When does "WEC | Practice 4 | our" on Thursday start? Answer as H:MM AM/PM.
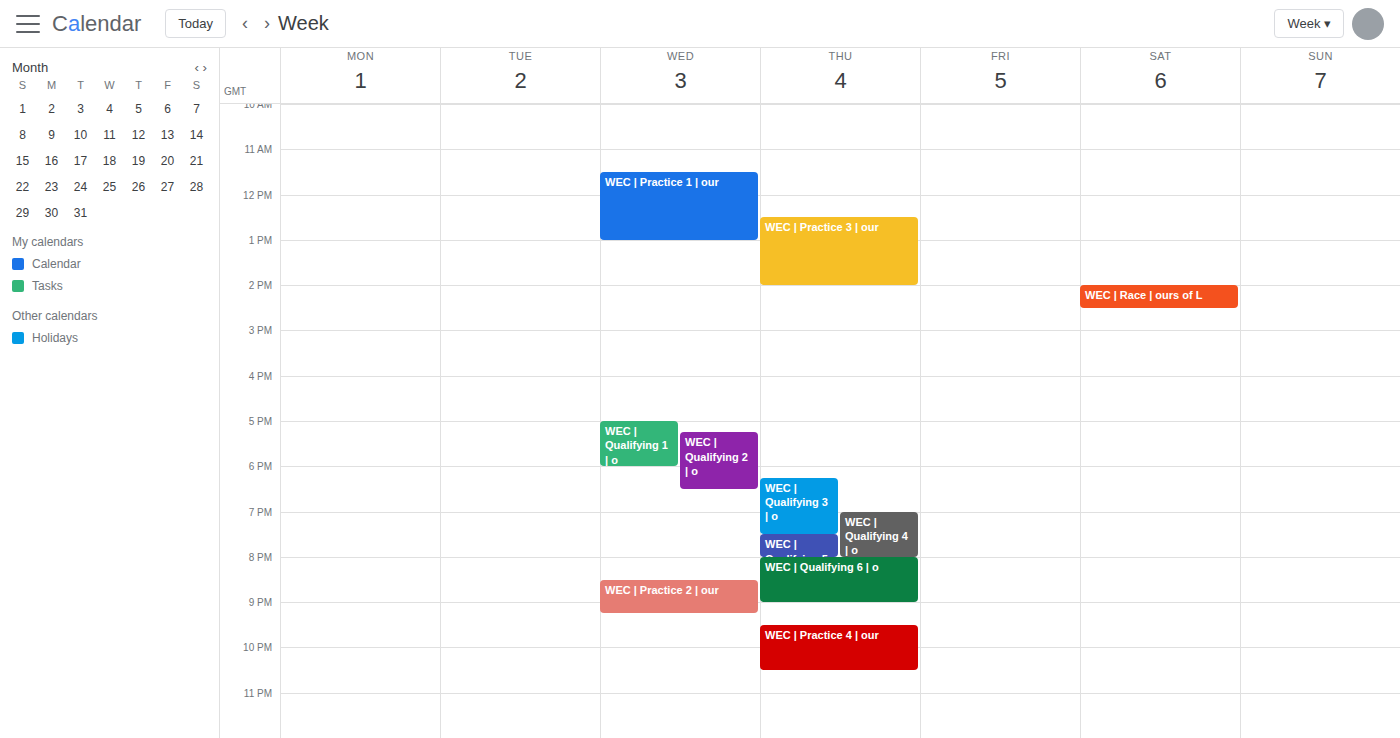
9:30 PM